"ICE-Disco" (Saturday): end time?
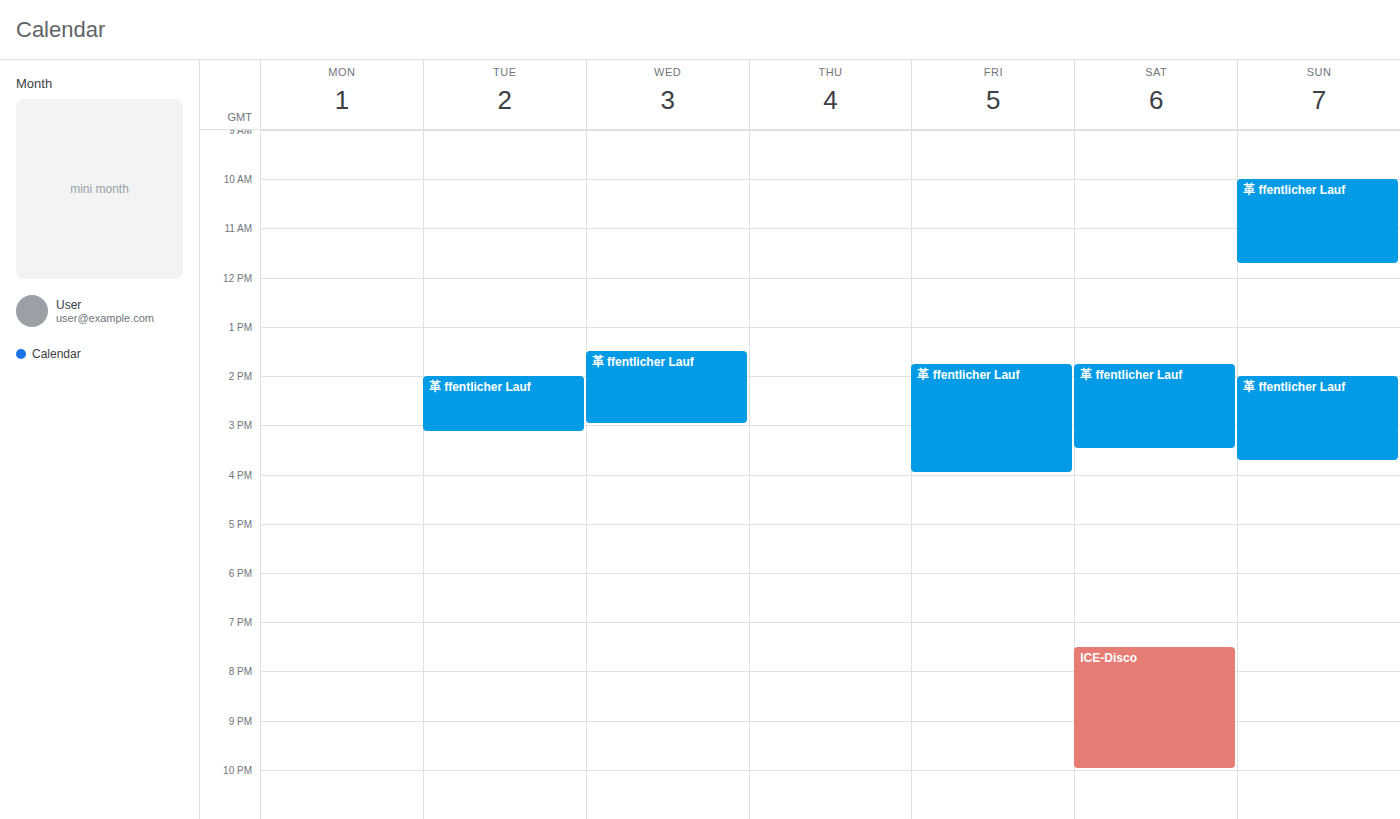
22:00